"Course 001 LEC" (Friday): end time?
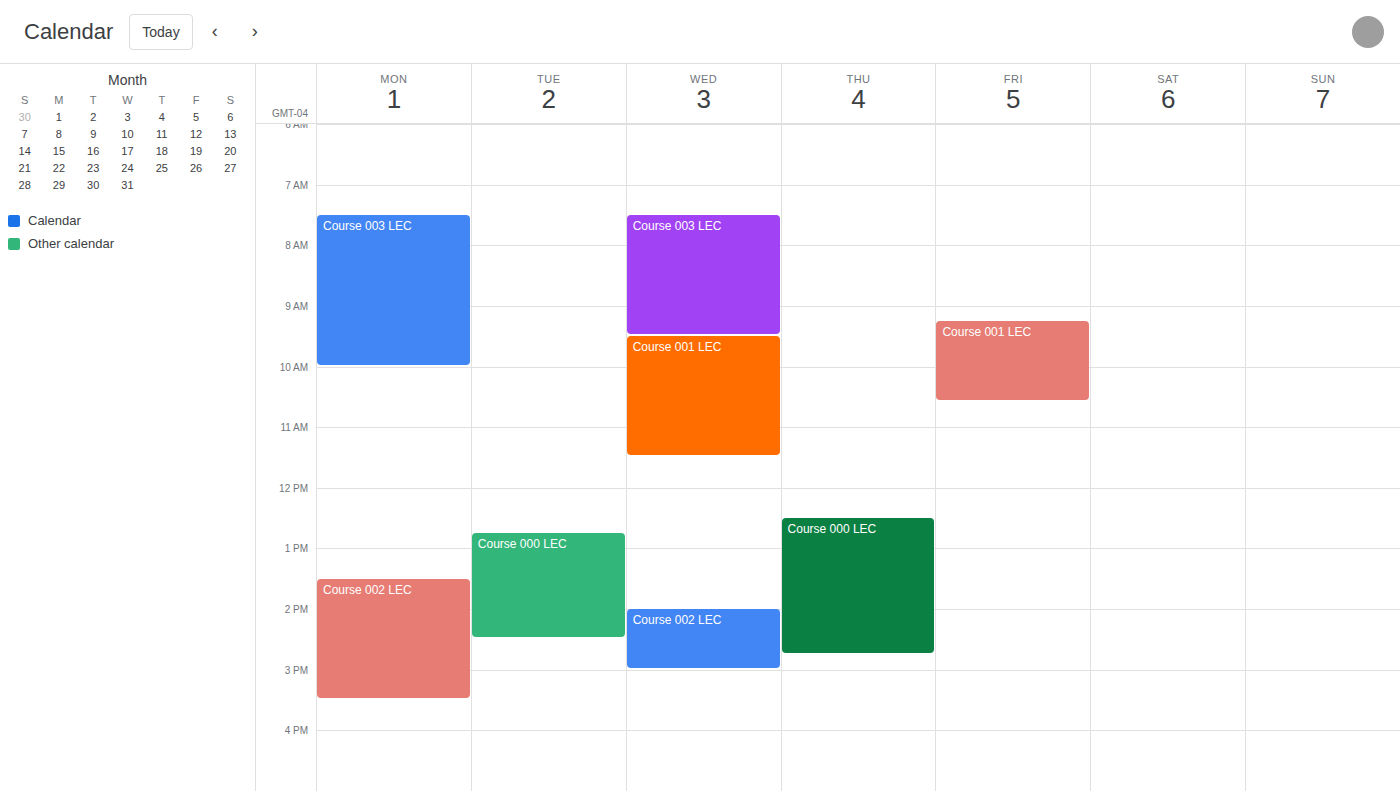
10:35 AM